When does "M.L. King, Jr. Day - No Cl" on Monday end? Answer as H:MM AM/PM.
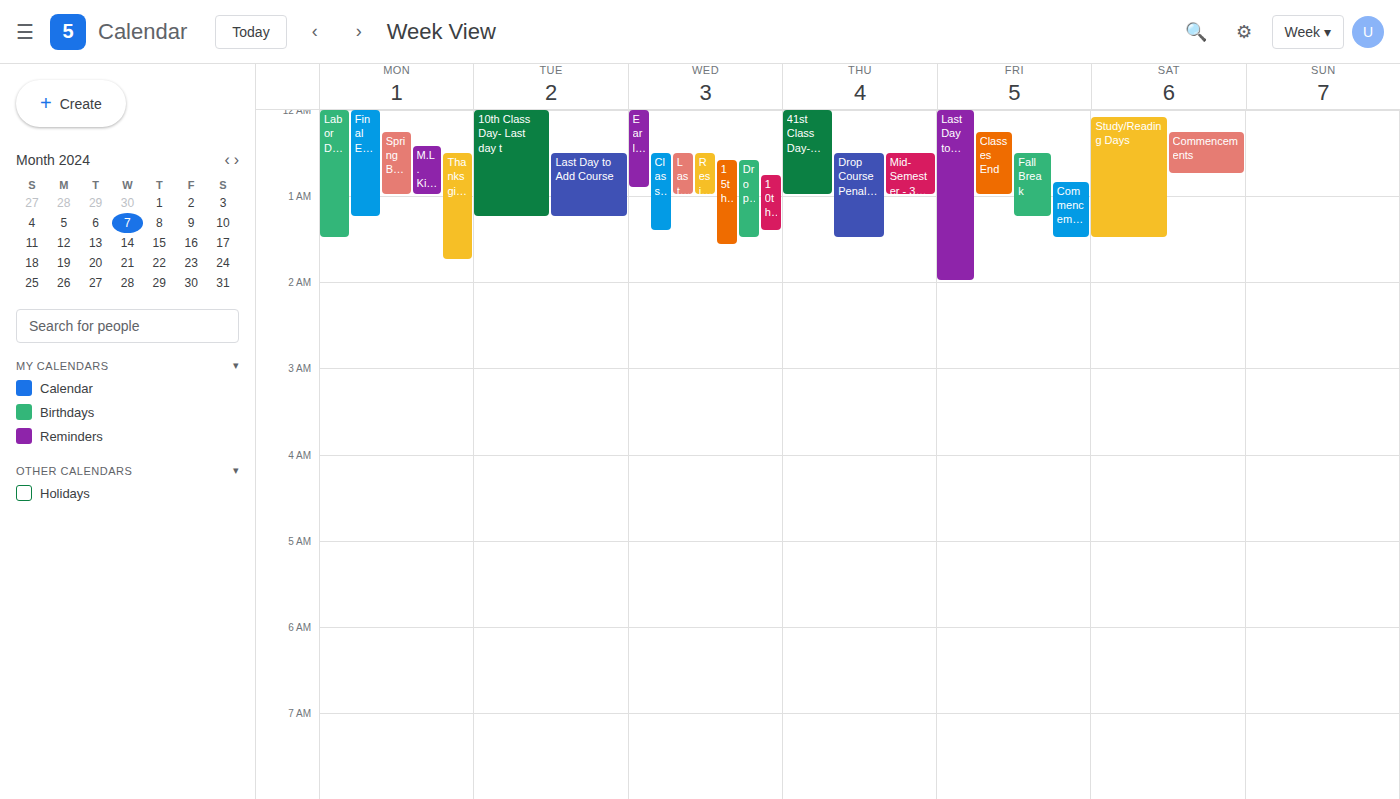
1:00 AM